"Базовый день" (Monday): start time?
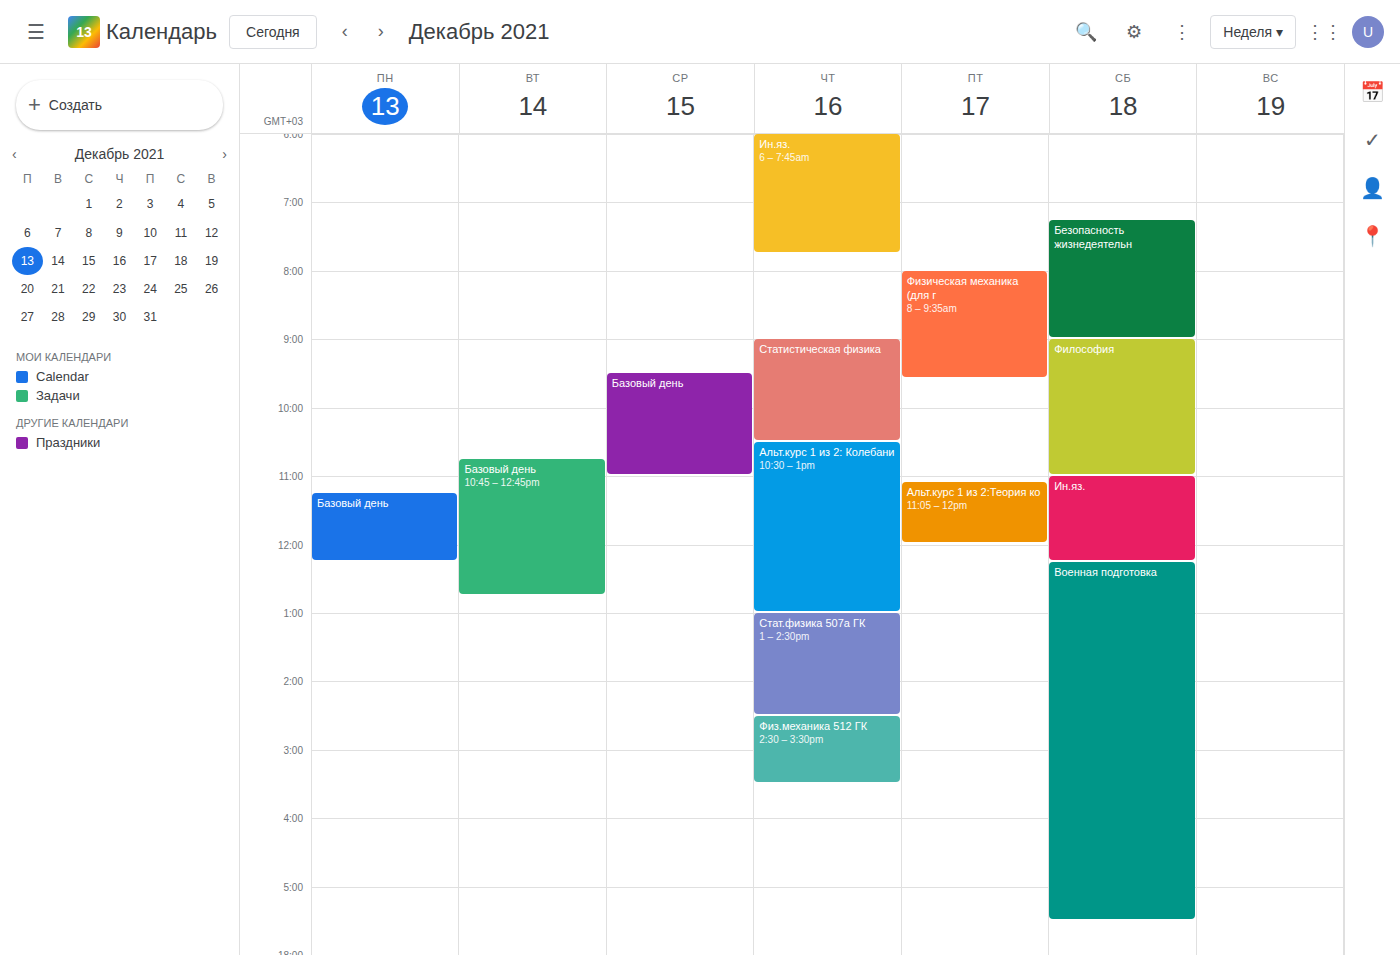
11:15